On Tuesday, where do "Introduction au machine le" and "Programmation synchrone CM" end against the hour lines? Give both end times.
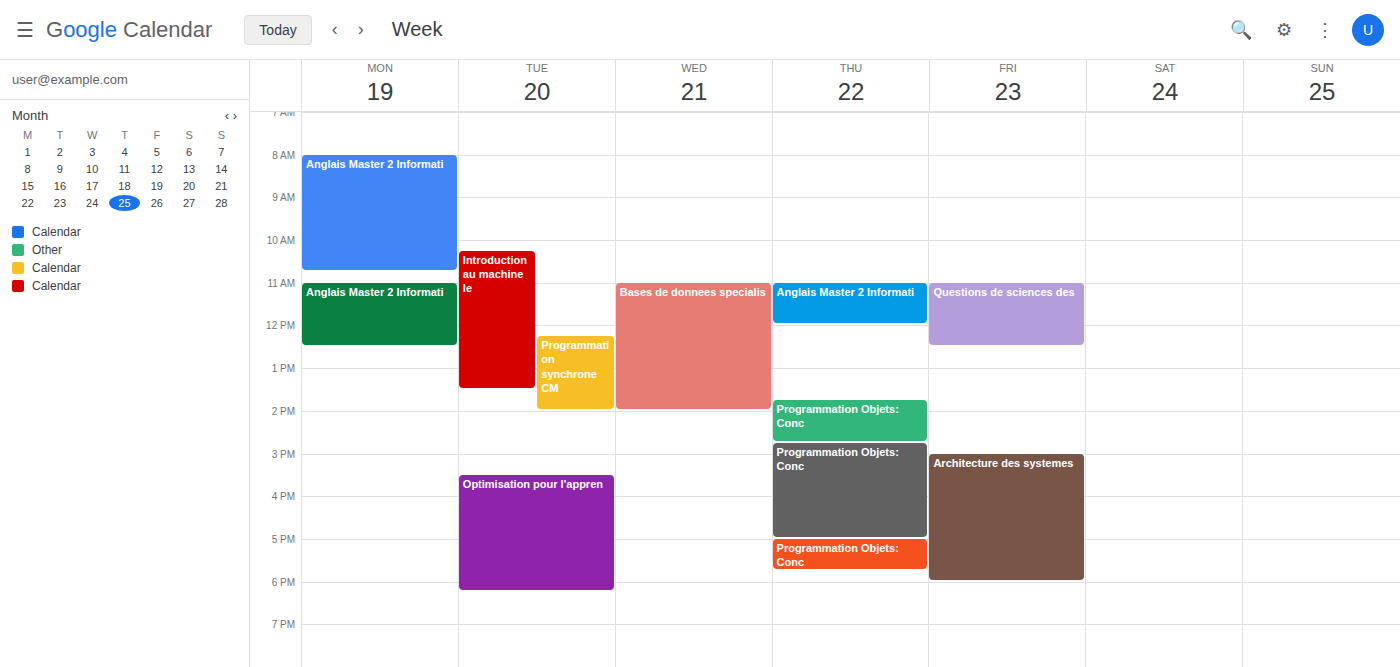
"Introduction au machine le": 1:30 PM, halfway between the 1 PM and 2 PM lines. "Programmation synchrone CM": 2:00 PM, exactly on the 2 PM line.